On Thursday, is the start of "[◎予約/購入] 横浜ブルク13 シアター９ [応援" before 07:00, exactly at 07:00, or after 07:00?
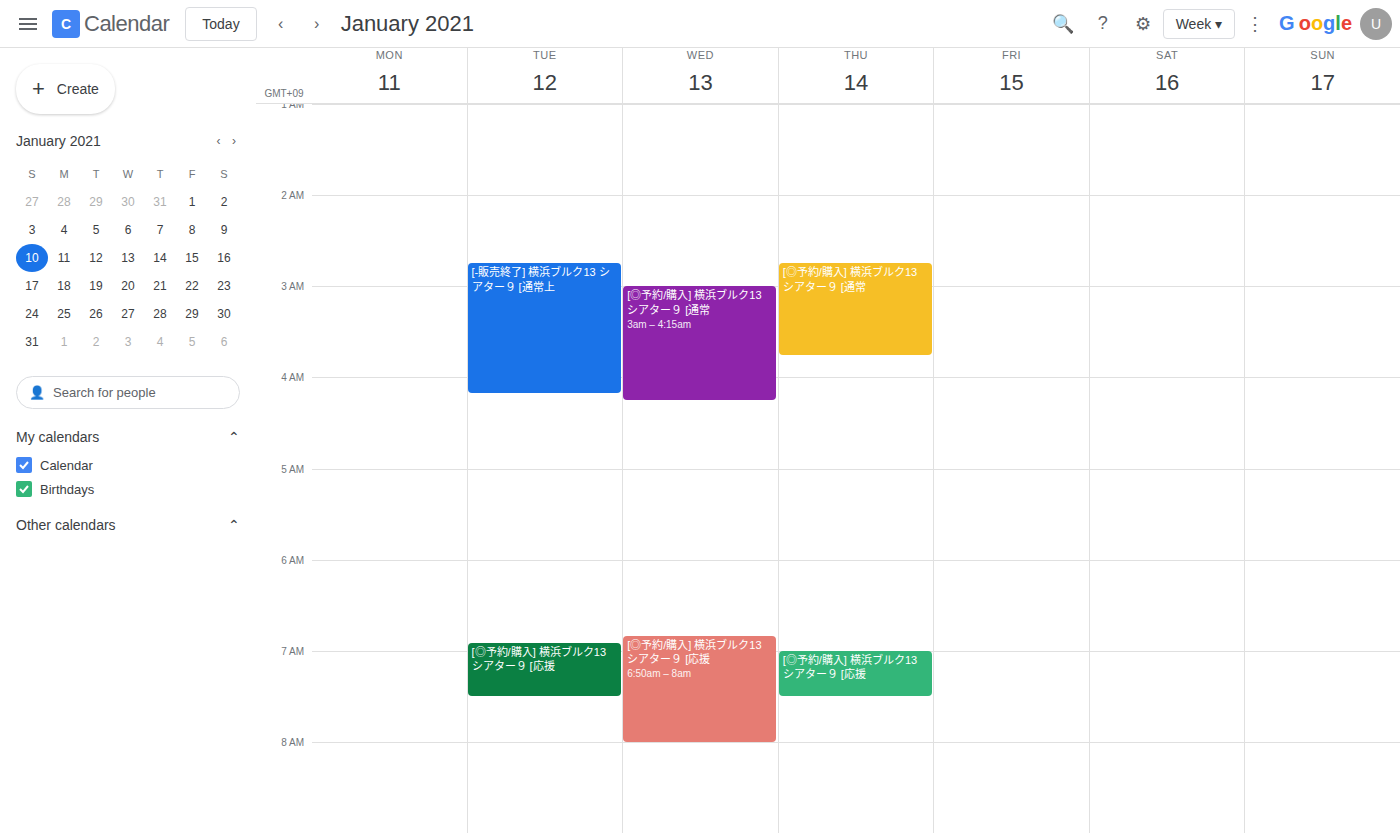
07:00 -- exactly at 07:00, on the 07:00 line.